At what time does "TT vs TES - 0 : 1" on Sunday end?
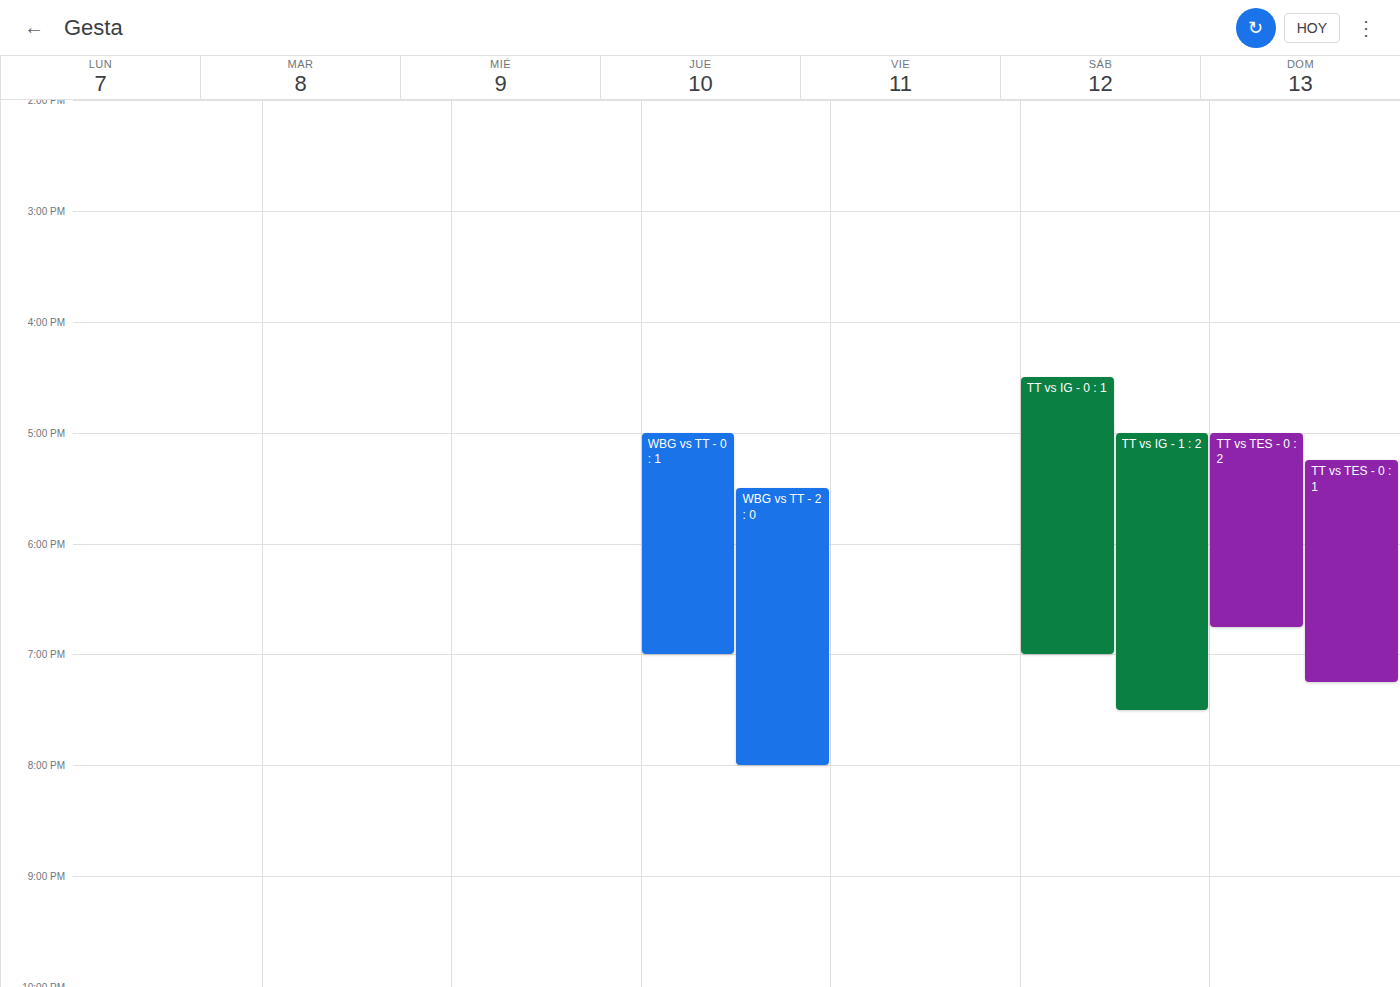
7:15 PM